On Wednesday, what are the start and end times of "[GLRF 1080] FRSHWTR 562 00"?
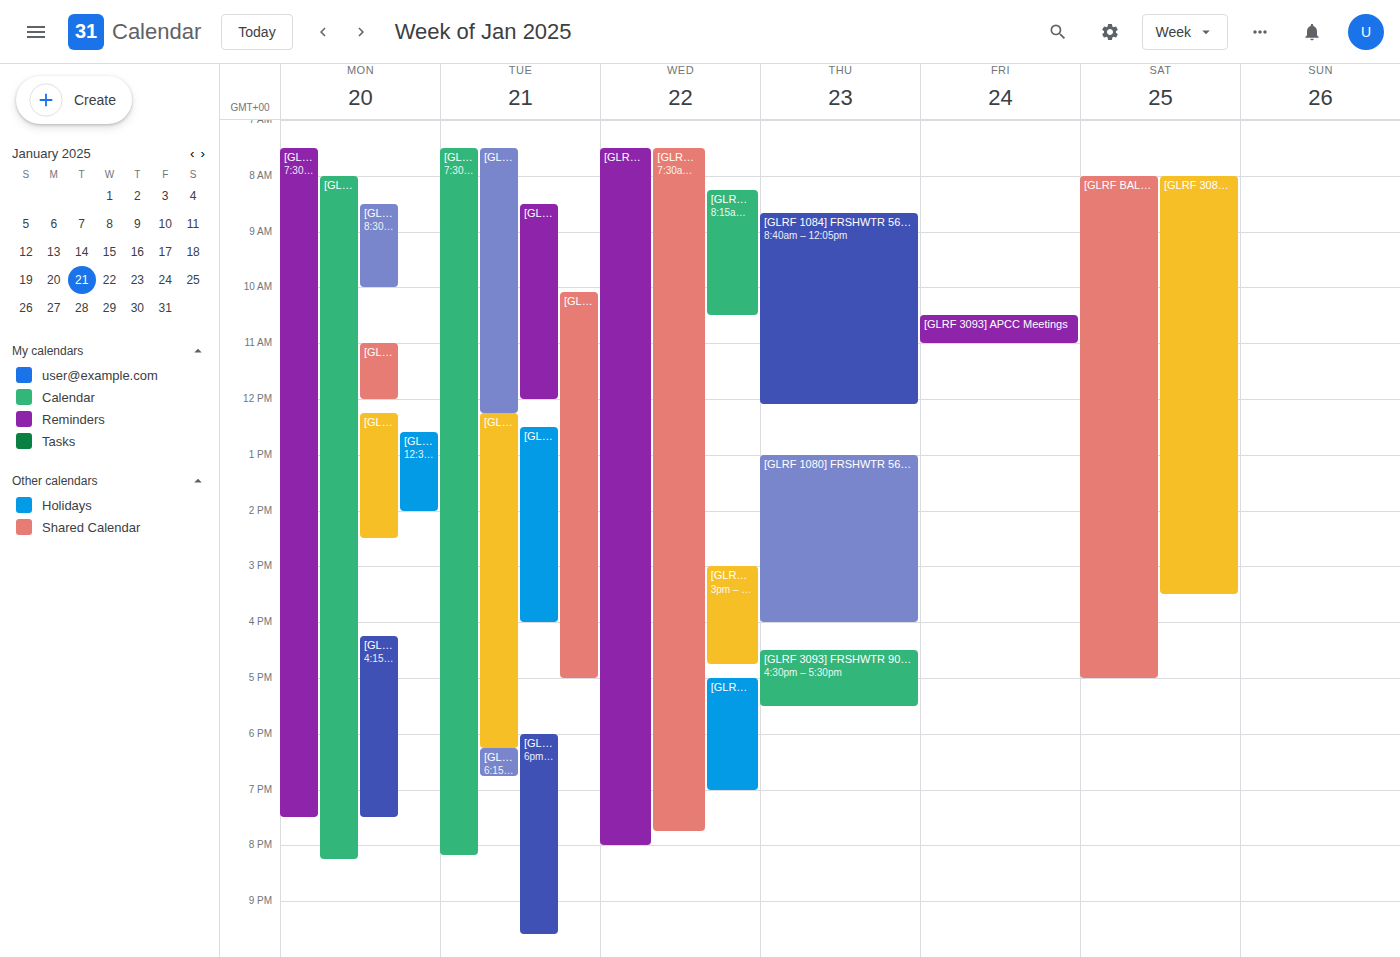
8:15 AM to 10:30 AM